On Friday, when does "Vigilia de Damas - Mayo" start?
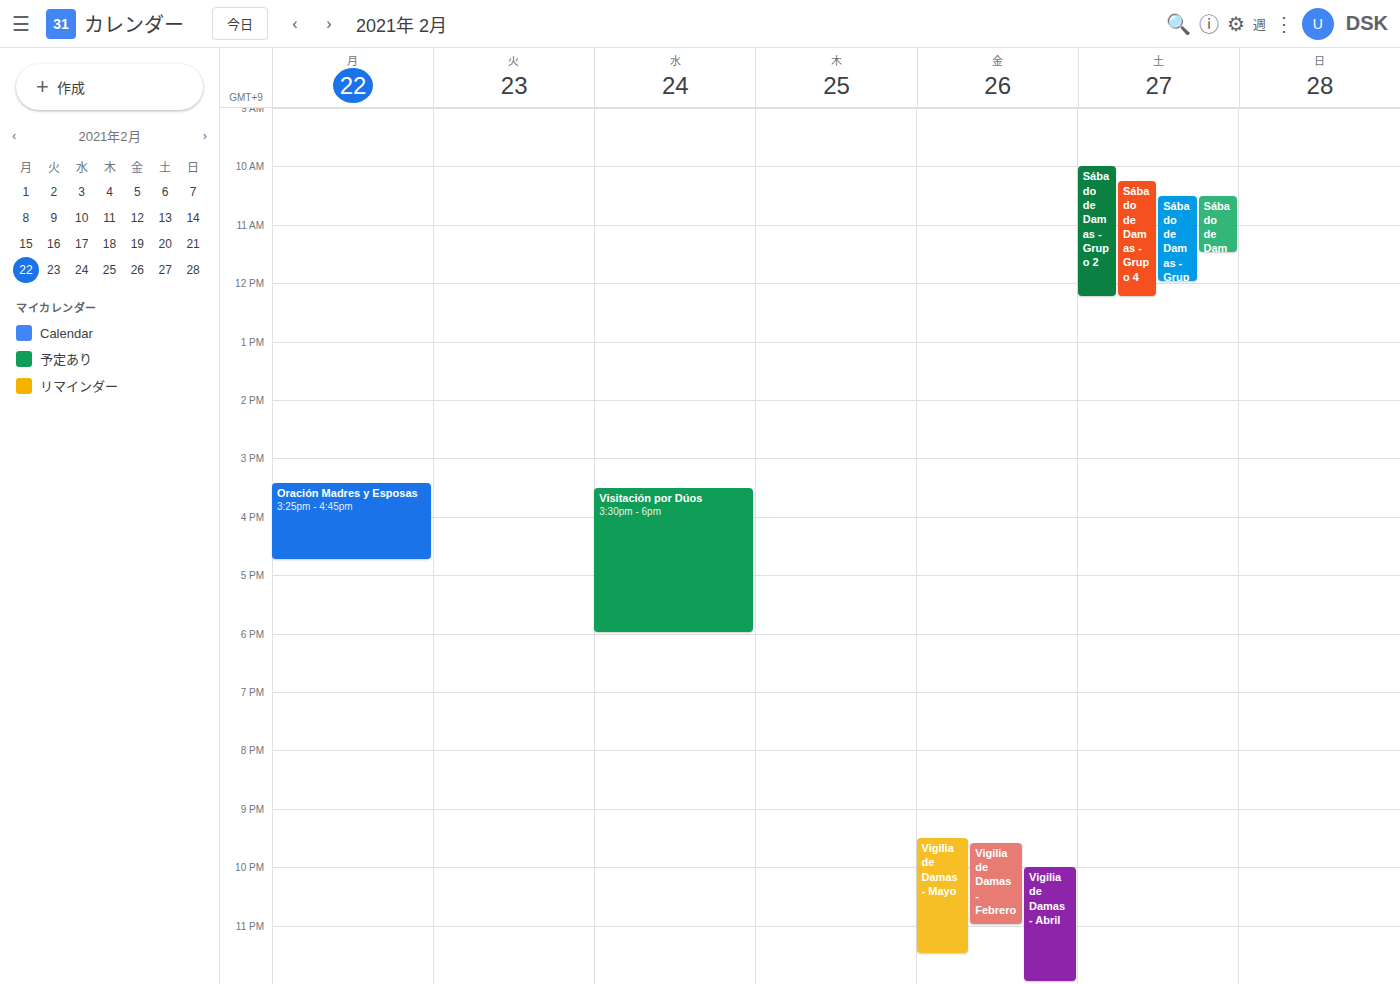
9:30 PM